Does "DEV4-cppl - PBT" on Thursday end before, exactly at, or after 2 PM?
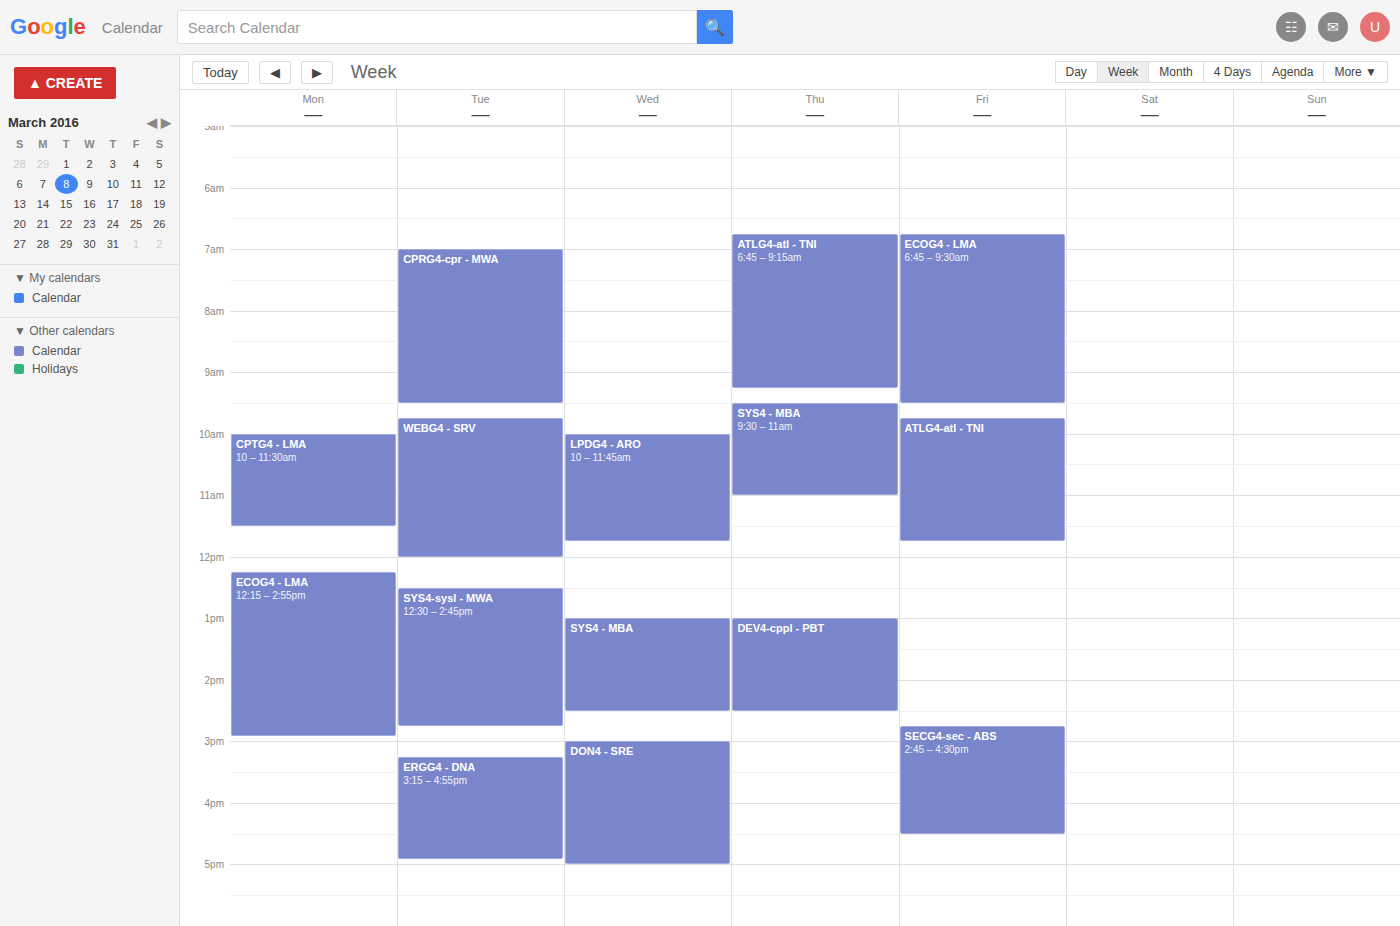
2:30 PM -- after 2 PM, 30 minutes below the 2 PM line.